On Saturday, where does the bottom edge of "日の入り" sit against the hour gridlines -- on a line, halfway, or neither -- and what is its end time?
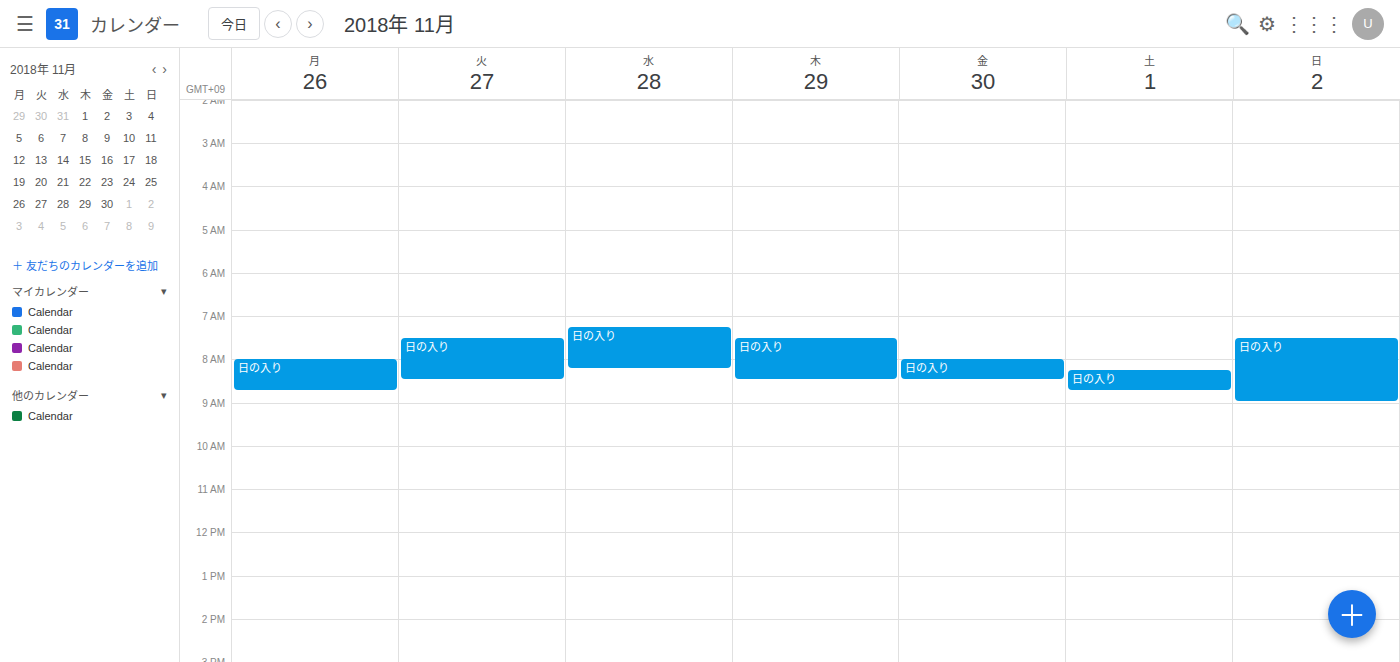
8:45 AM -- neither: three quarters of the way from the 8 AM line to the 9 AM line.